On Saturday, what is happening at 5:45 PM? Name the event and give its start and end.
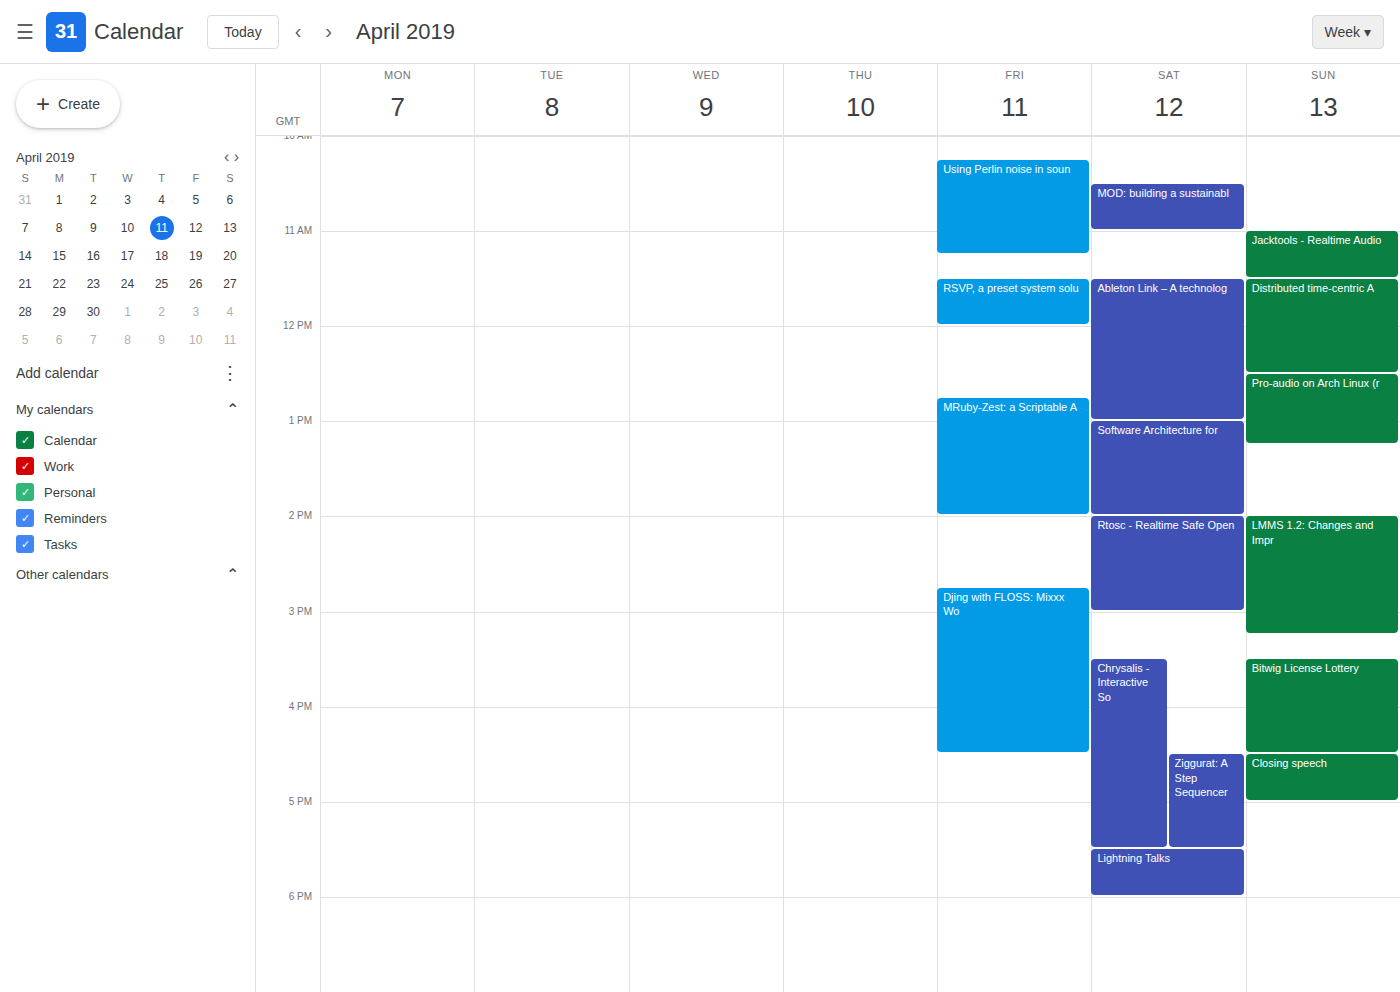
"Lightning Talks", 5:30 PM to 6:00 PM